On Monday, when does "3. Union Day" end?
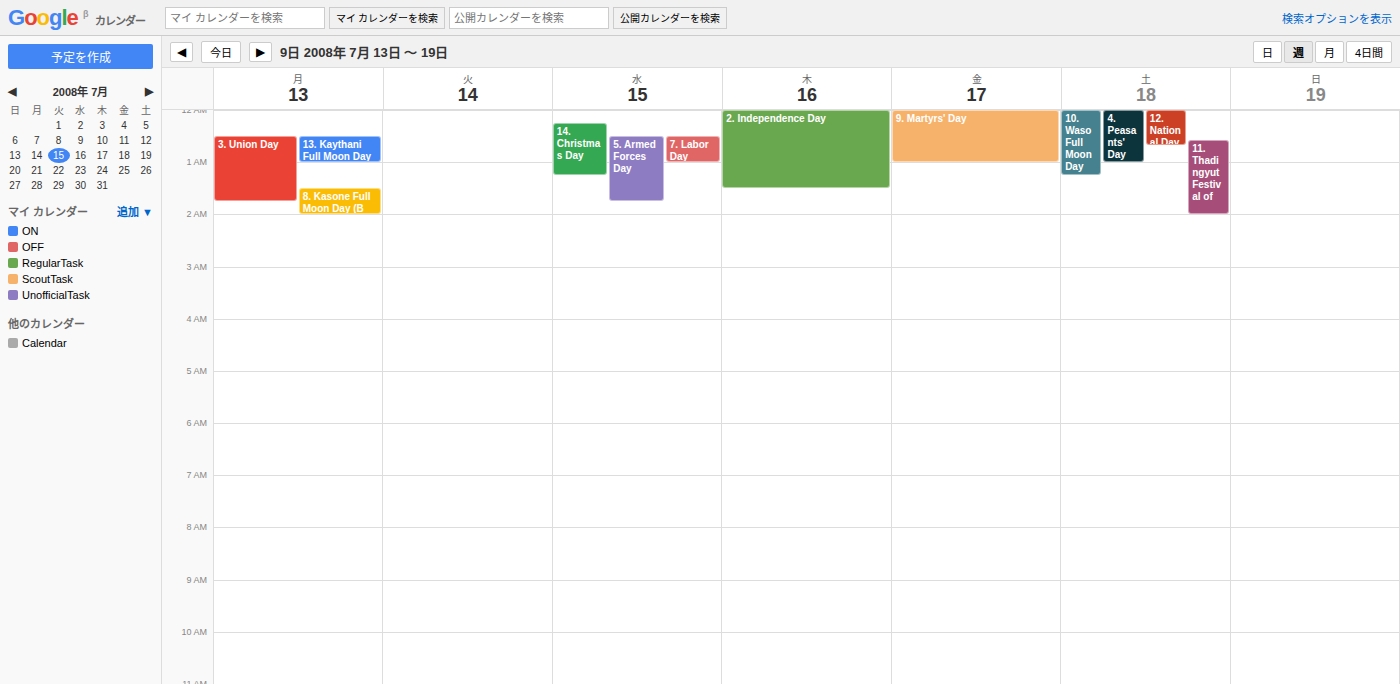
1:45 AM